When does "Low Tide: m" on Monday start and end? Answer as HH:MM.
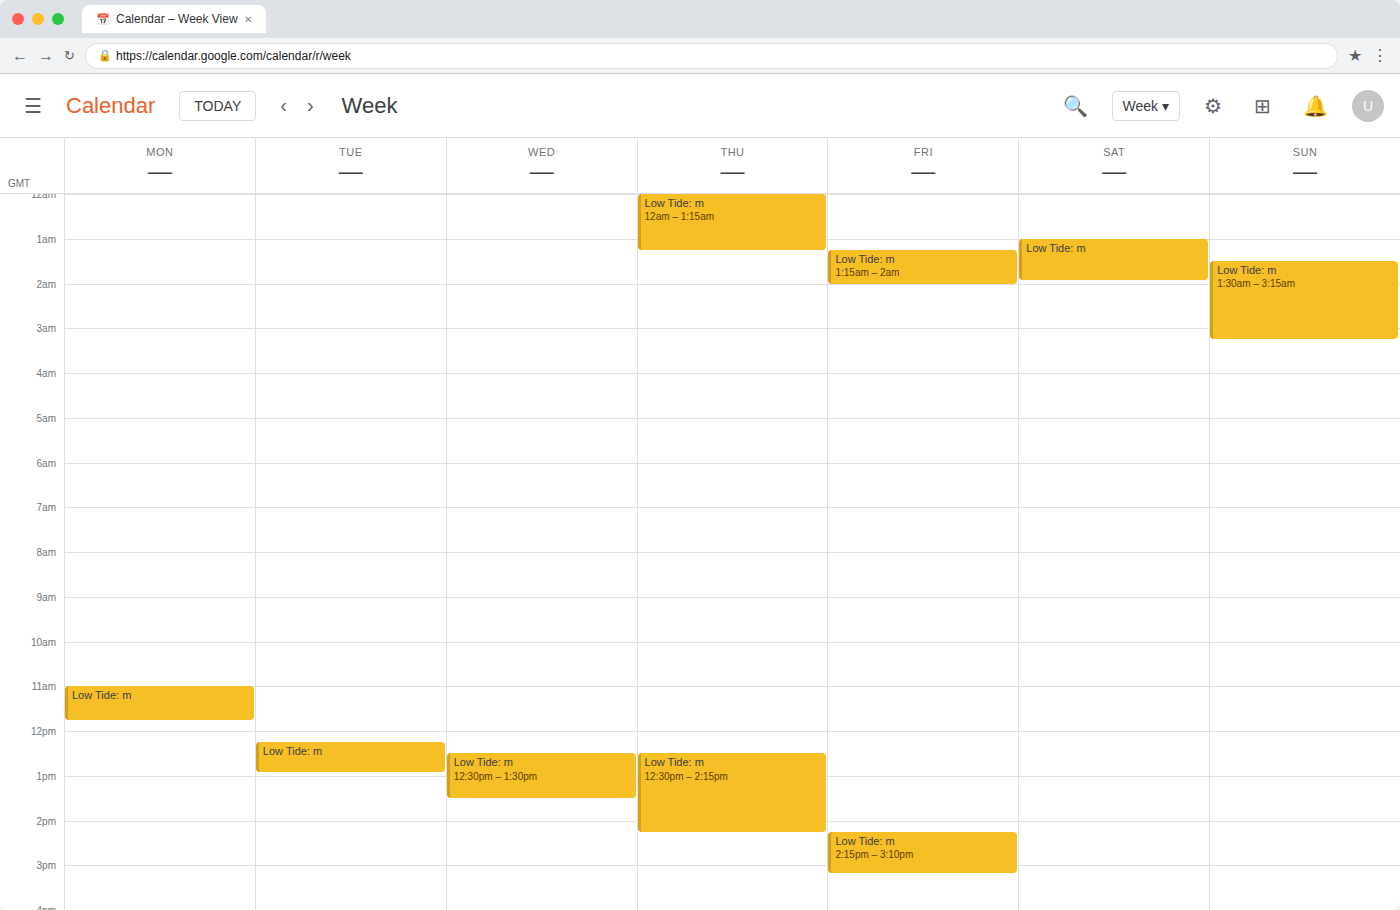
11:00 to 11:45